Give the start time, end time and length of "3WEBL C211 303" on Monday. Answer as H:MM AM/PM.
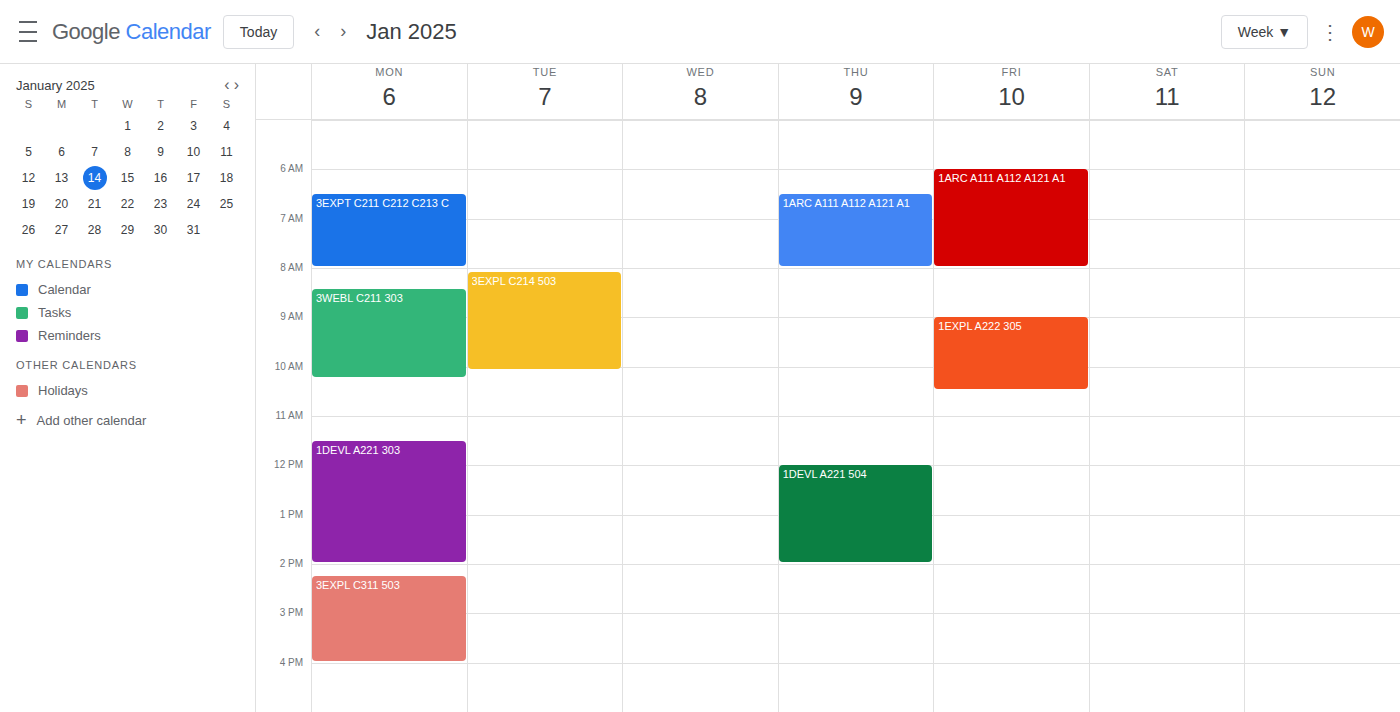
8:25 AM to 10:15 AM, 1 hour 50 minutes